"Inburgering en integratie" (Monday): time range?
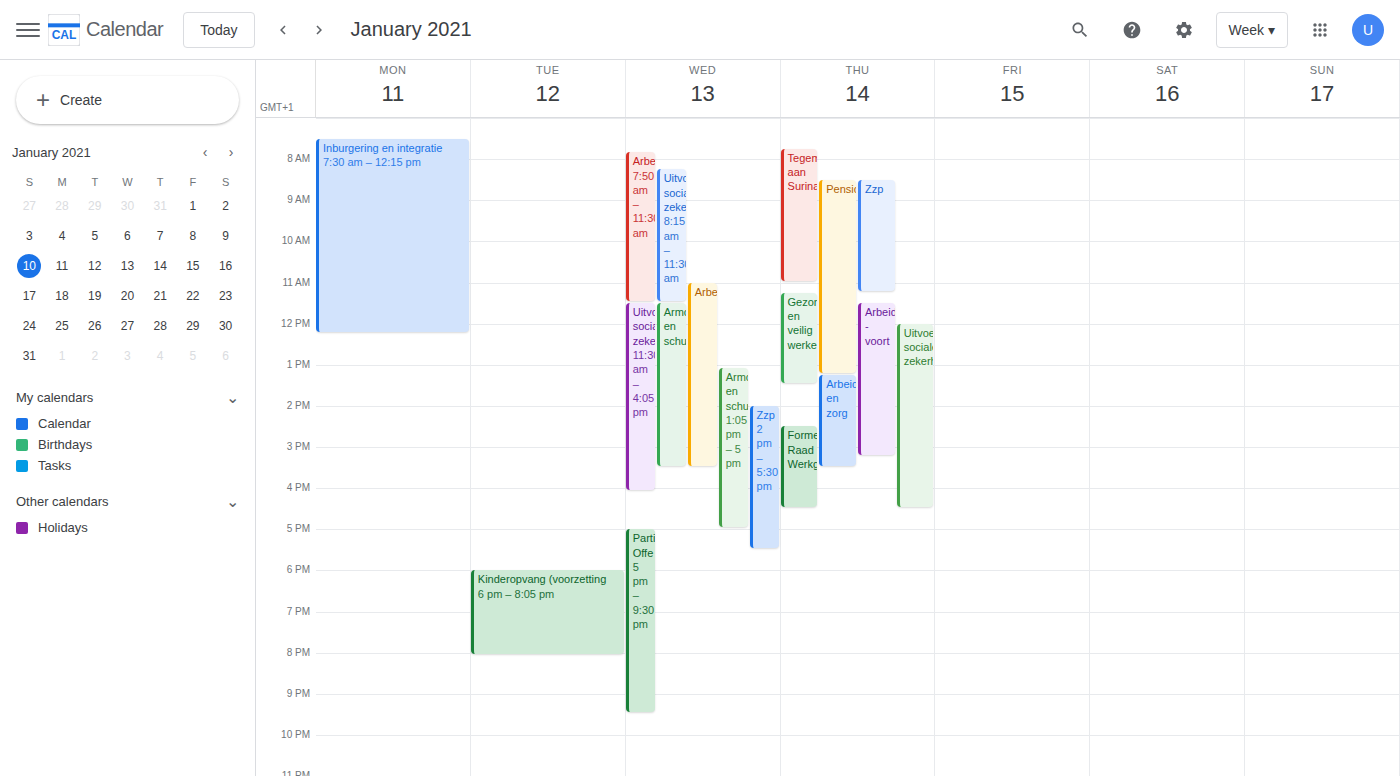
7:30 AM to 12:15 PM